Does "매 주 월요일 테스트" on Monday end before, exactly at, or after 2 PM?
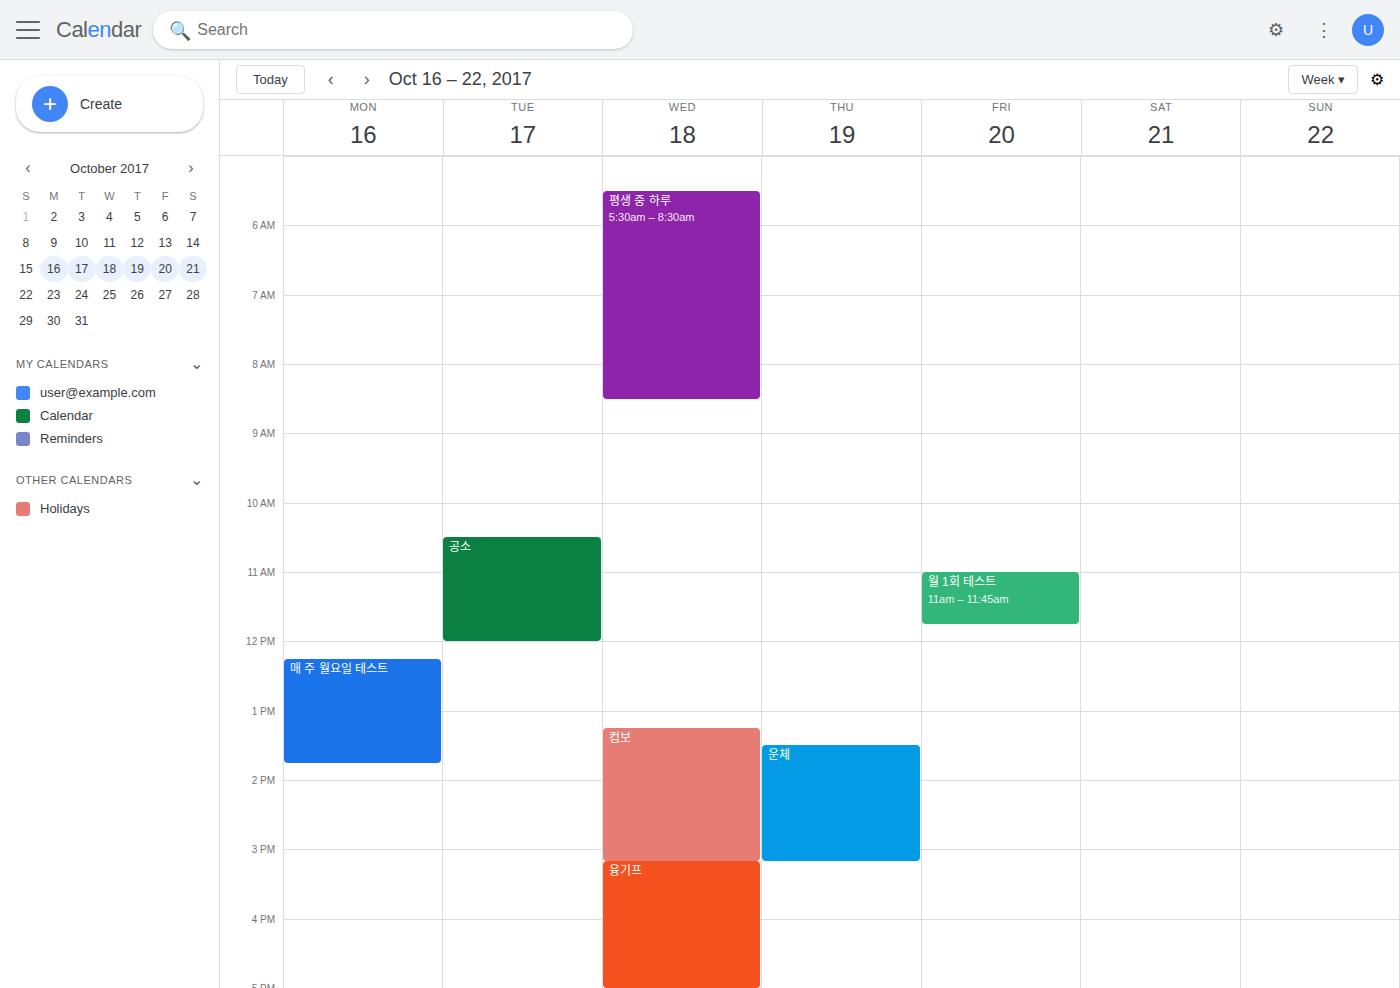
1:45 PM -- before 2 PM, 15 minutes above the 2 PM line.